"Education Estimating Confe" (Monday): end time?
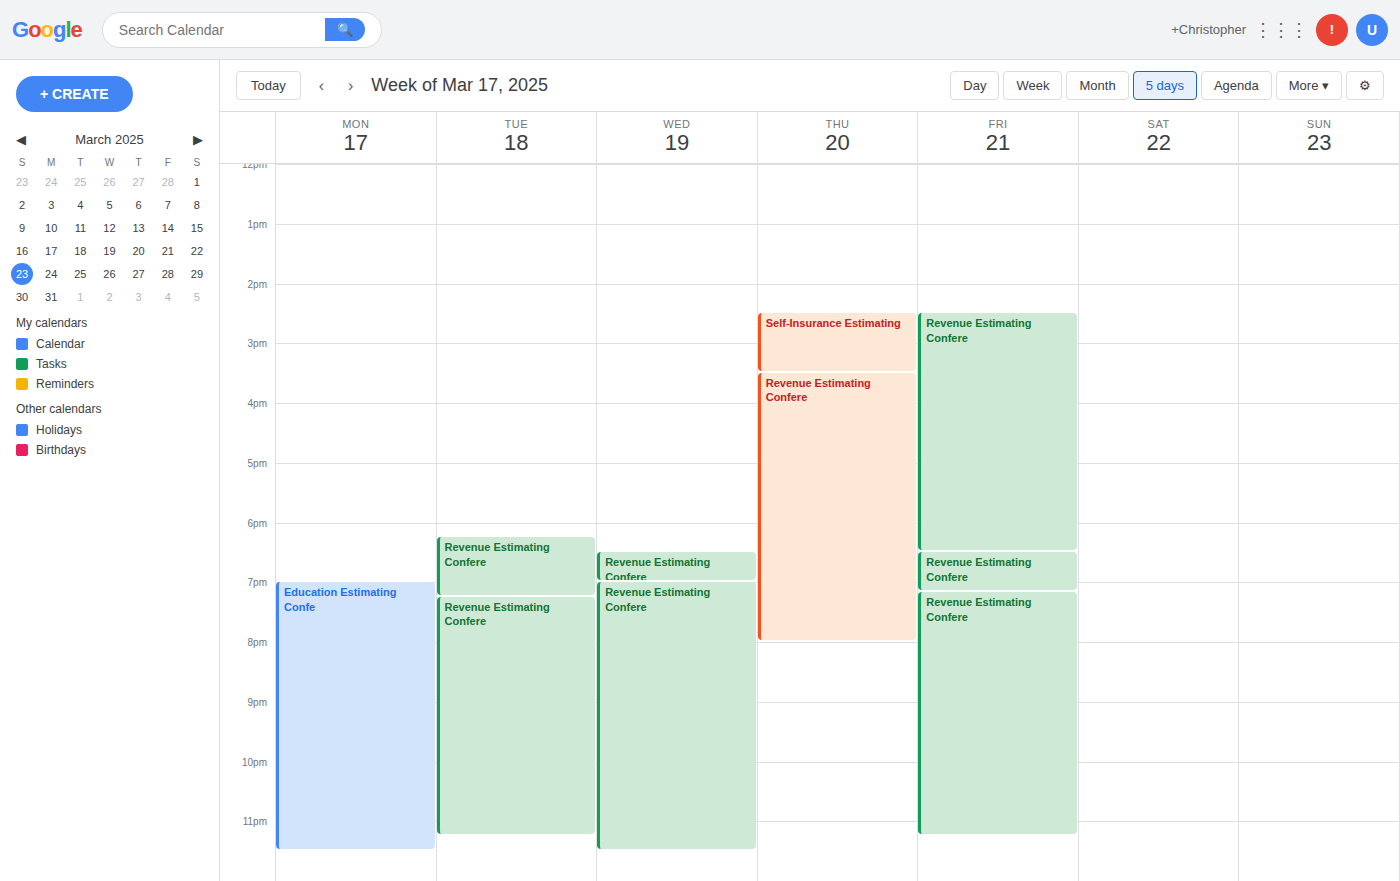
11:30 PM